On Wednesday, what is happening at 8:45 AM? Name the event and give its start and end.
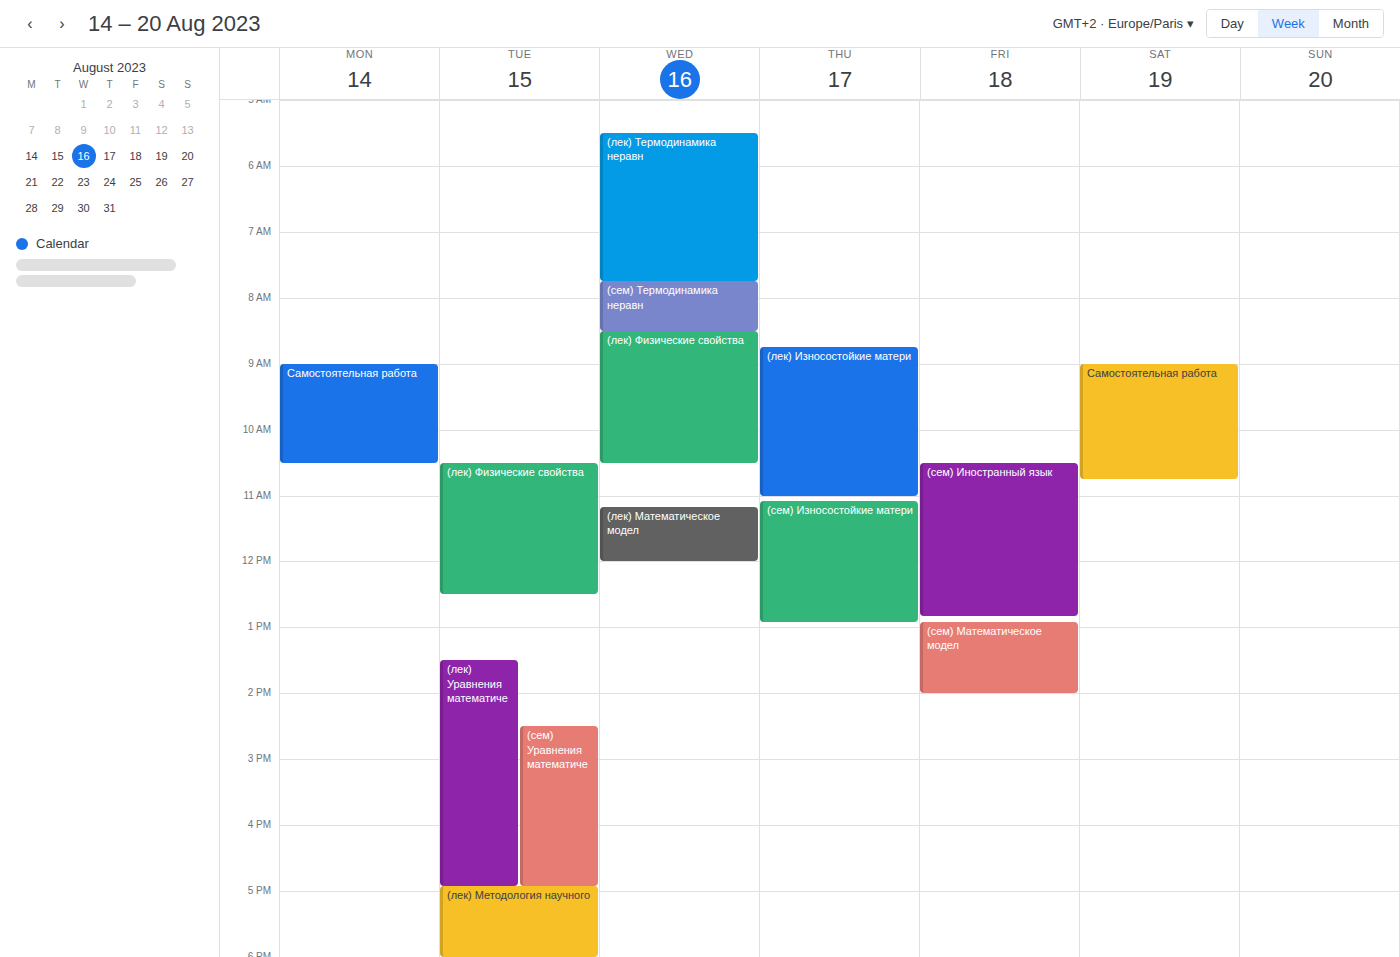
"(лек) Физические свойства", 8:30 AM to 10:30 AM